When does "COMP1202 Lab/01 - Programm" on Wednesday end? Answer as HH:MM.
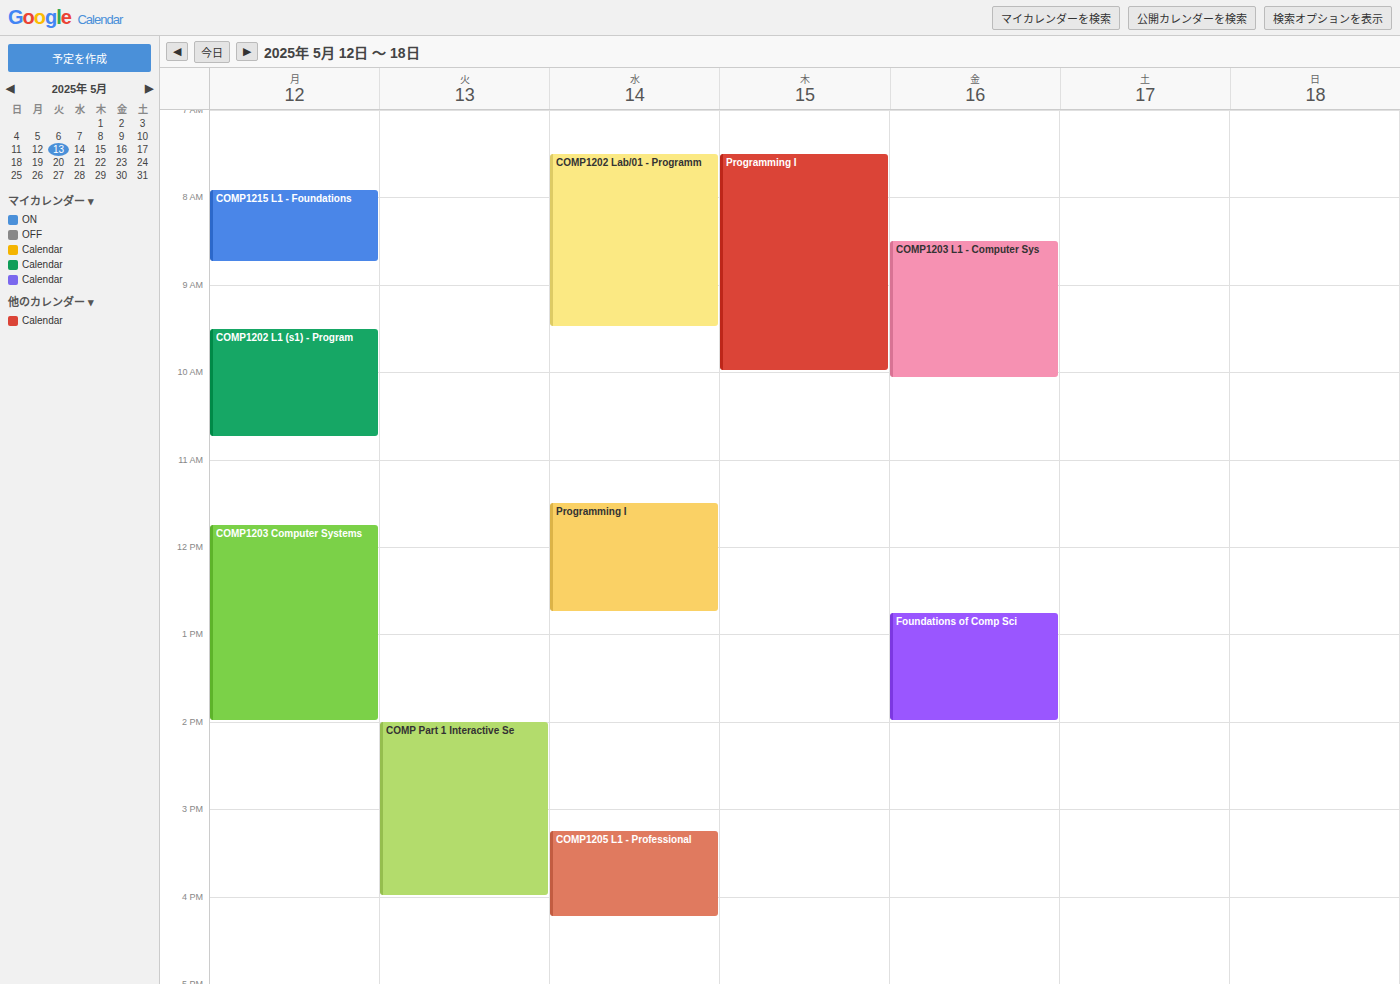
09:30